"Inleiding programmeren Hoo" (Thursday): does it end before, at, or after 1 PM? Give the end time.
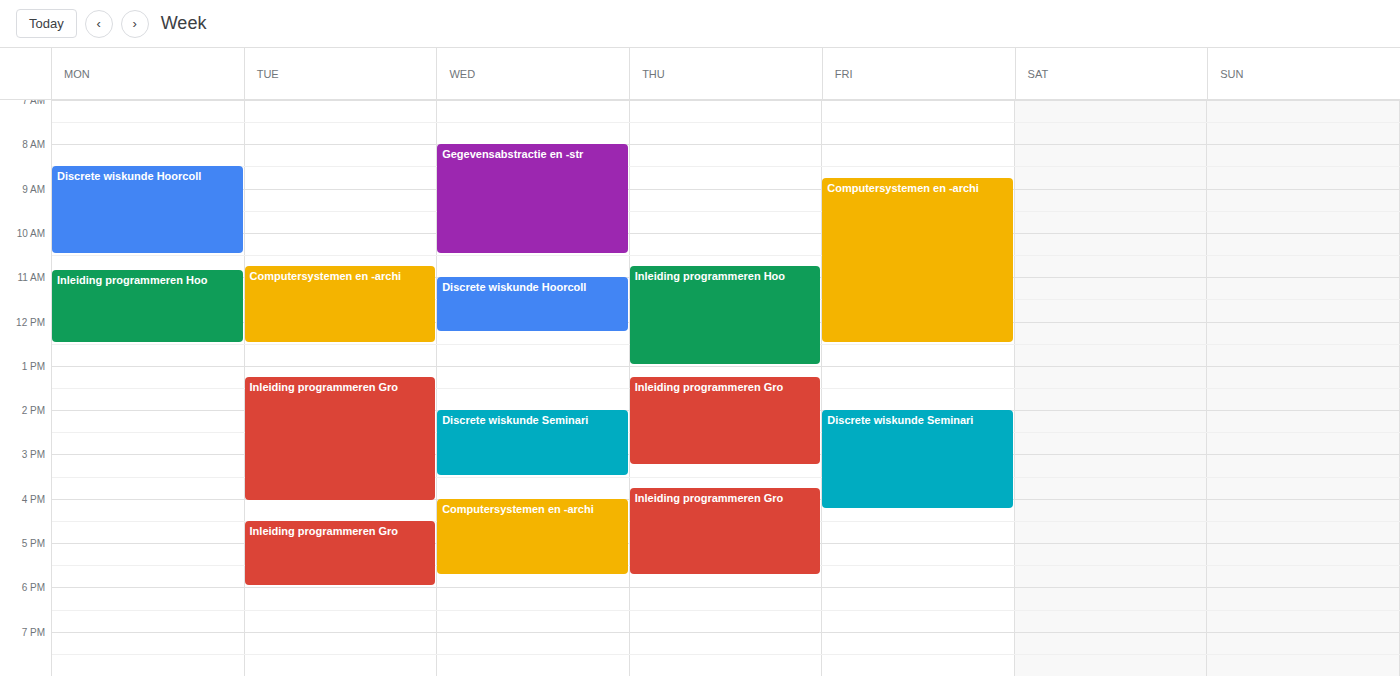
1:00 PM -- exactly at 1 PM, on the 1 PM line.